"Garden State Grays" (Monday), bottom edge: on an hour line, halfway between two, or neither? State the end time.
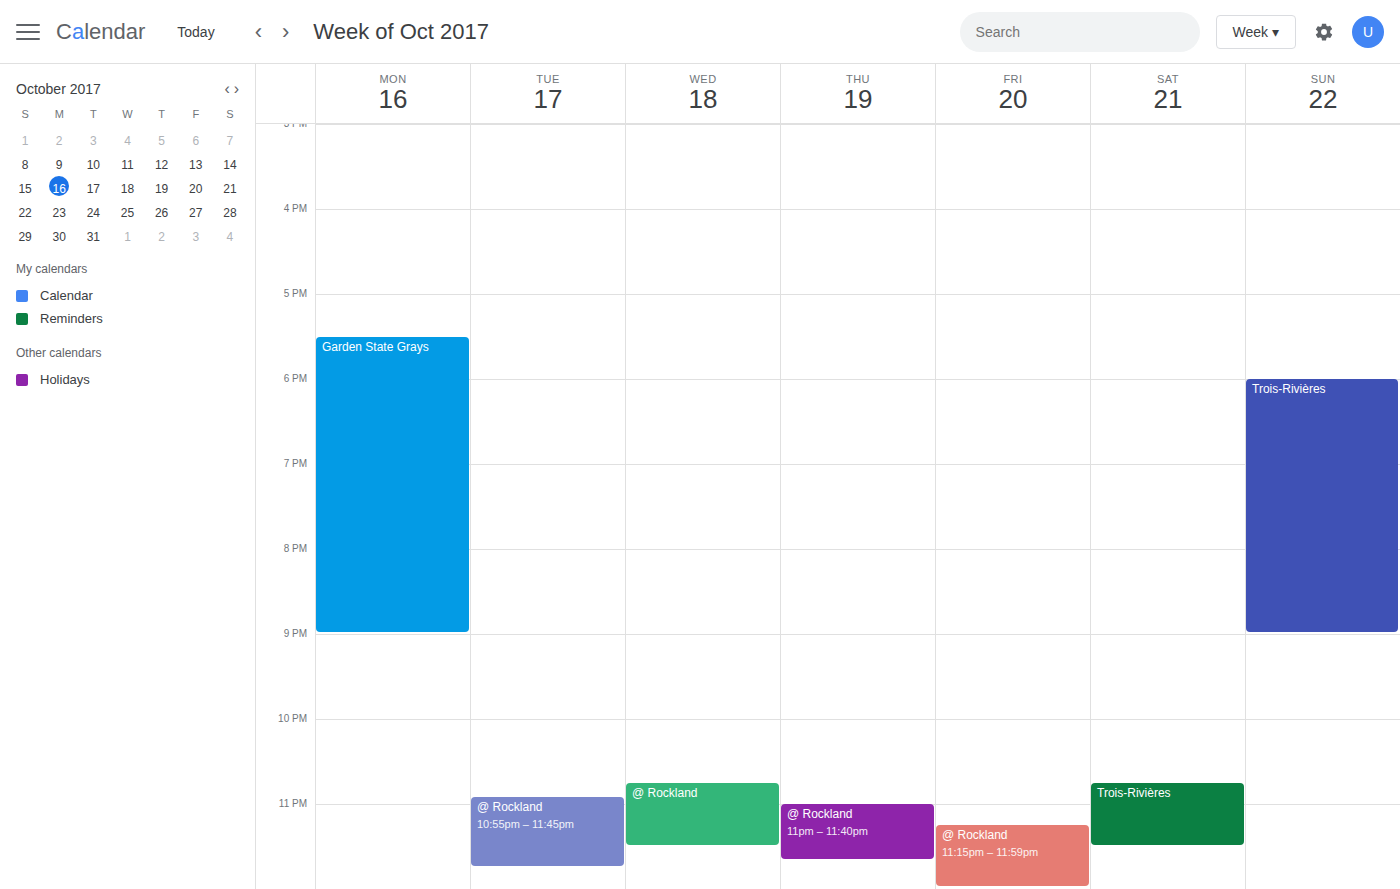
9:00 PM -- exactly on the 9 PM line.